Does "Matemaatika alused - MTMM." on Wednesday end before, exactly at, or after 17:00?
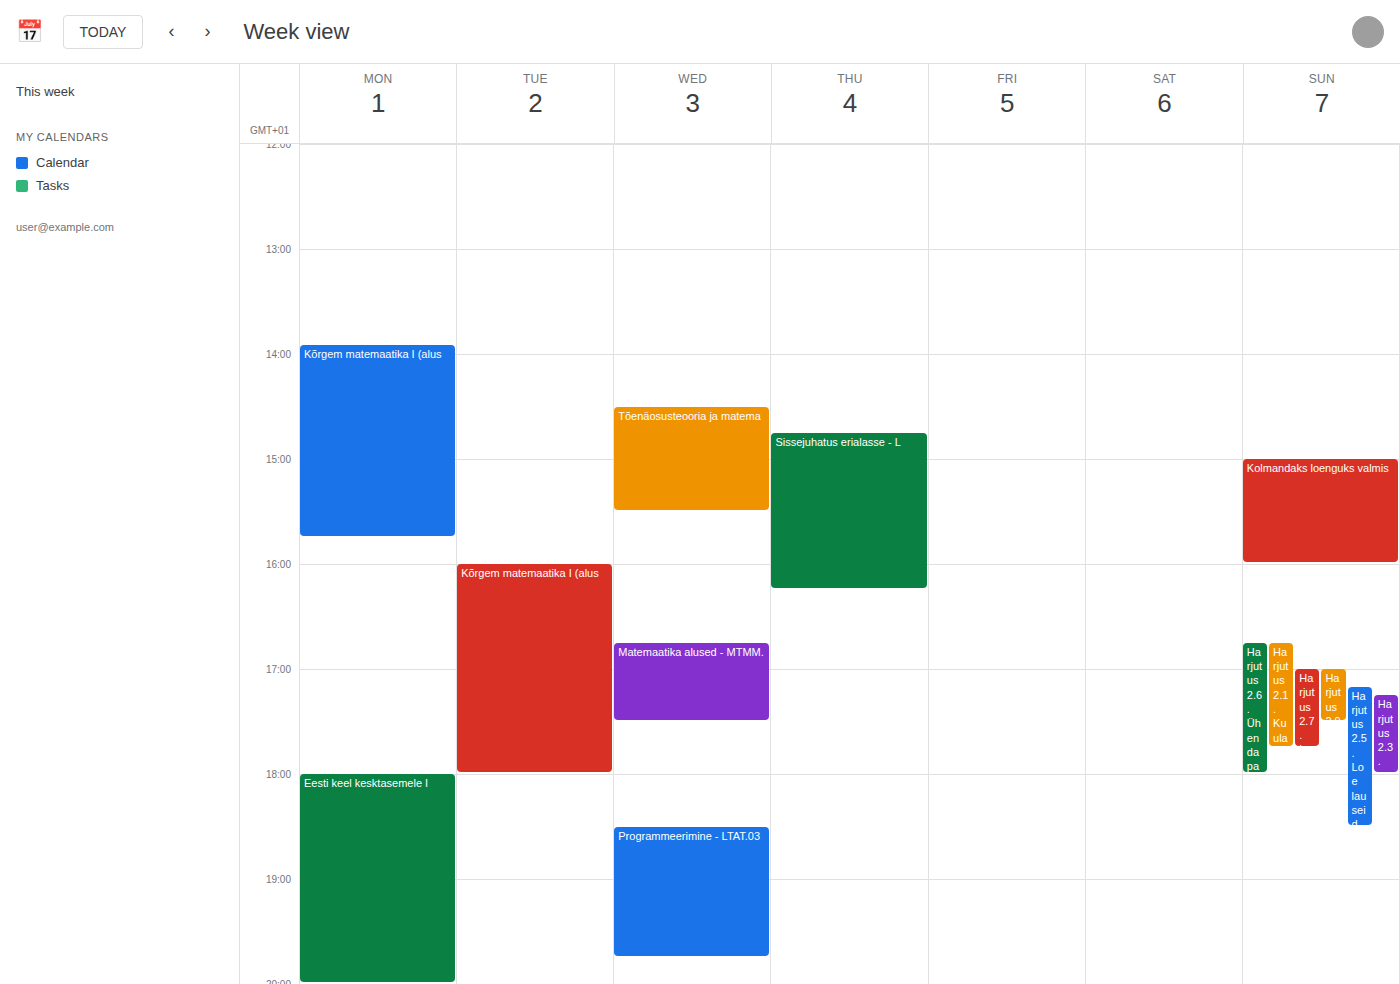
17:30 -- after 17:00, 30 minutes below the 17:00 line.